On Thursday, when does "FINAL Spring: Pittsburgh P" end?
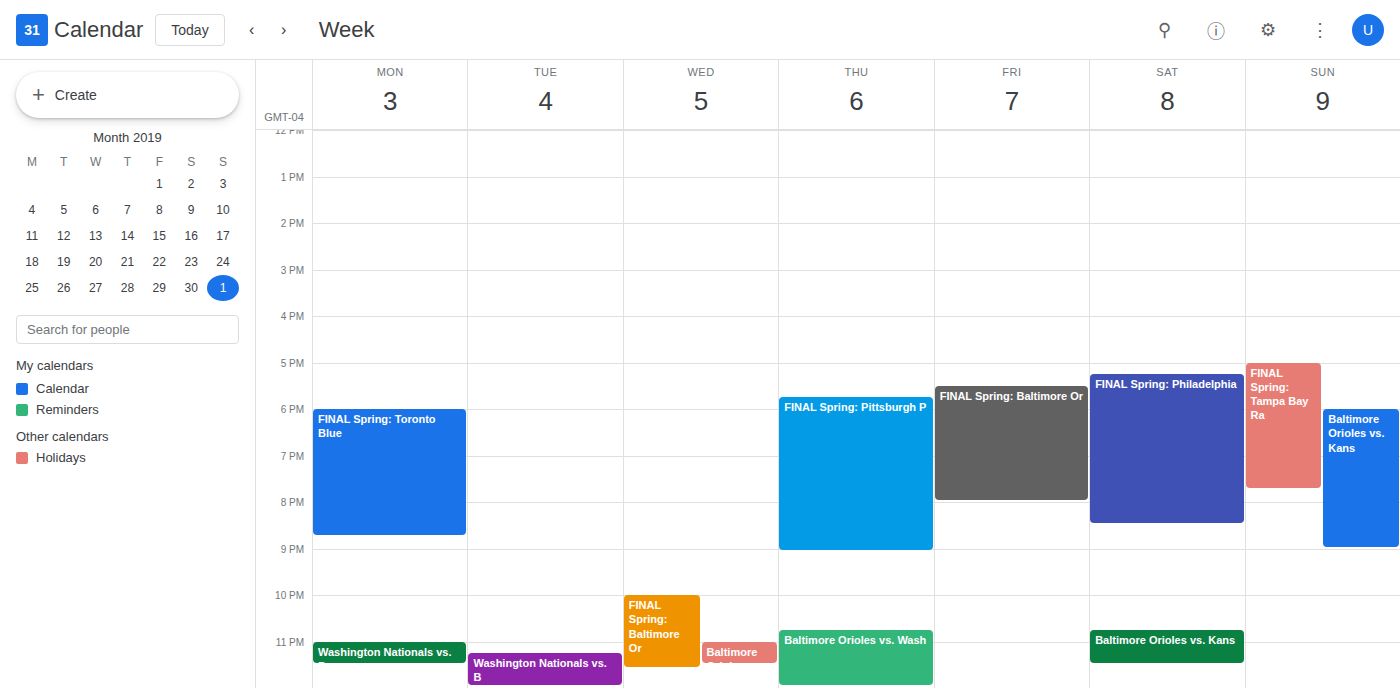
9:05 PM